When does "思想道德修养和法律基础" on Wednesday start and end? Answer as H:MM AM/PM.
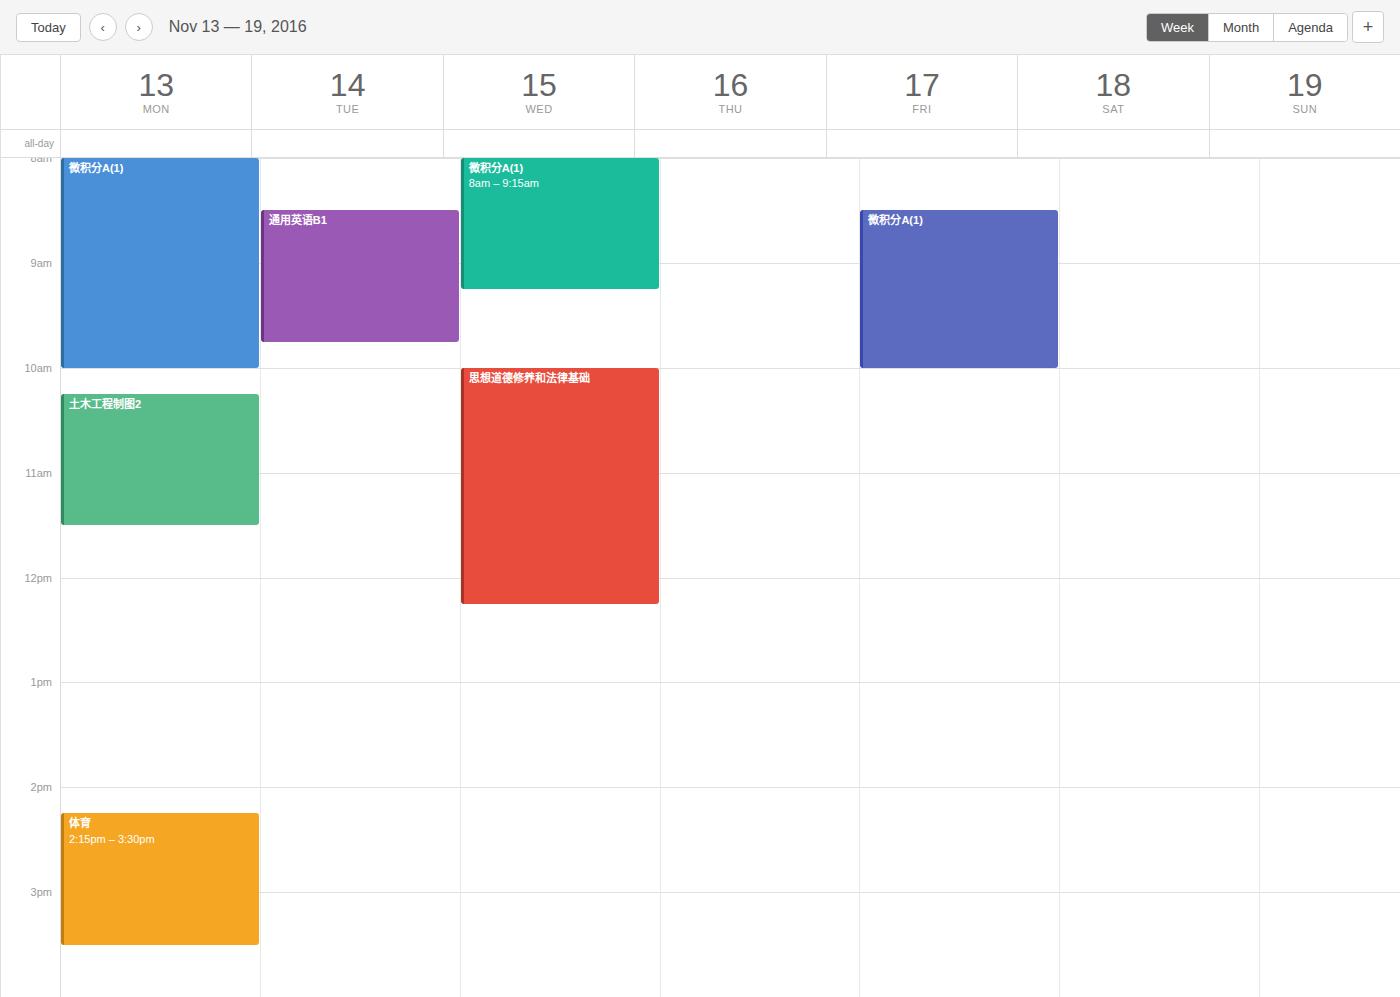
10:00 AM to 12:15 PM